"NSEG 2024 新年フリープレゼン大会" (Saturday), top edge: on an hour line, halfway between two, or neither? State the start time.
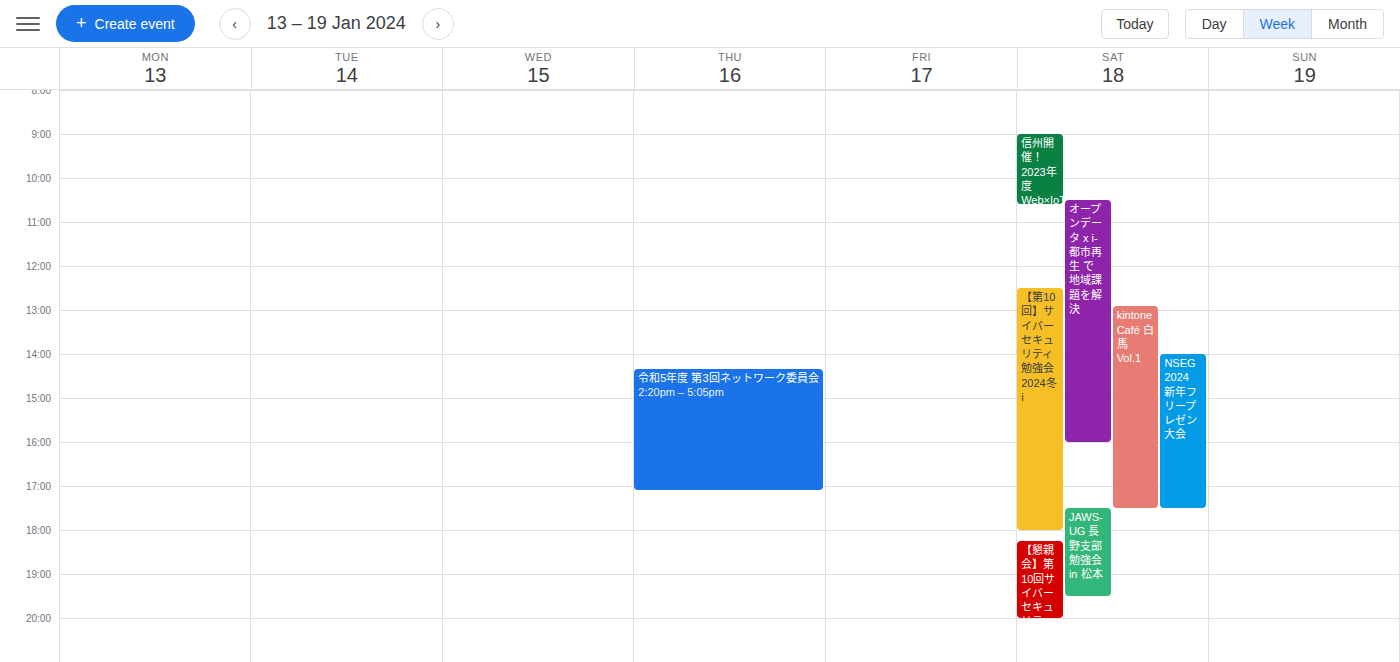
2:00 PM -- exactly on the 2 PM line.